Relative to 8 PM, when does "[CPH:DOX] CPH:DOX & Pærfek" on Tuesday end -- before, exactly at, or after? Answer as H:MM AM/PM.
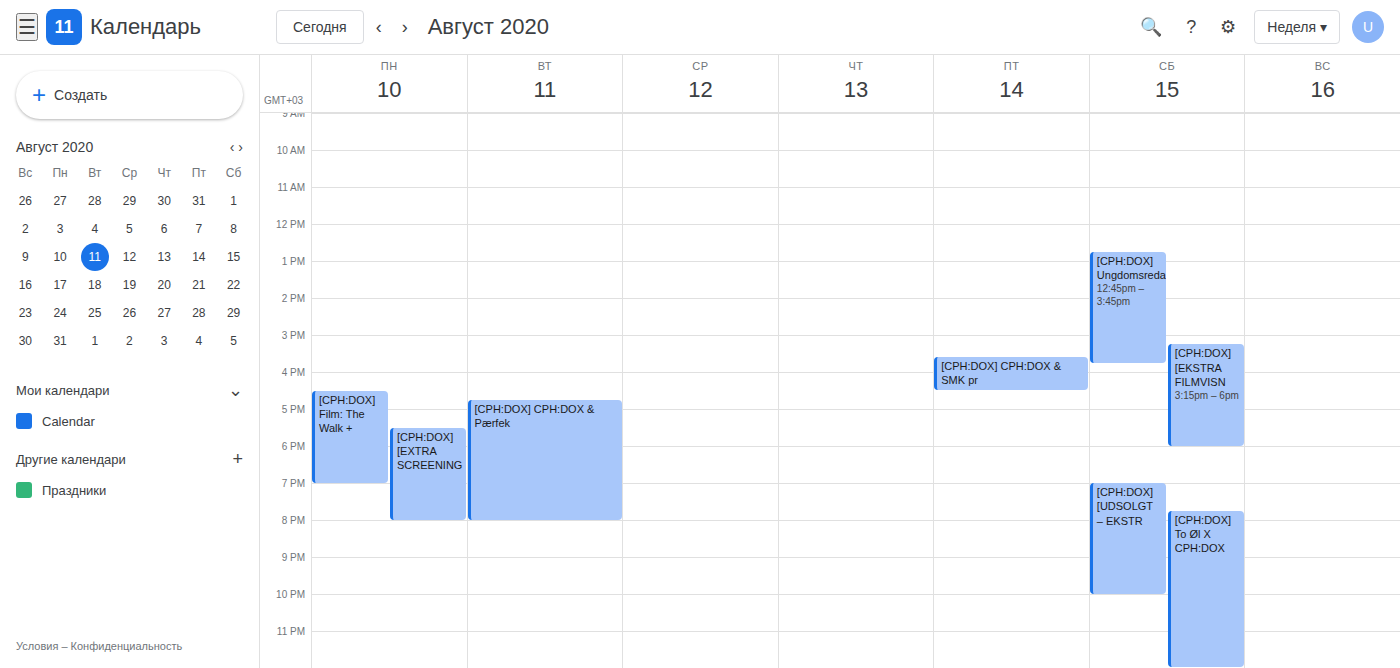
8:00 PM -- exactly at 8 PM, on the 8 PM line.